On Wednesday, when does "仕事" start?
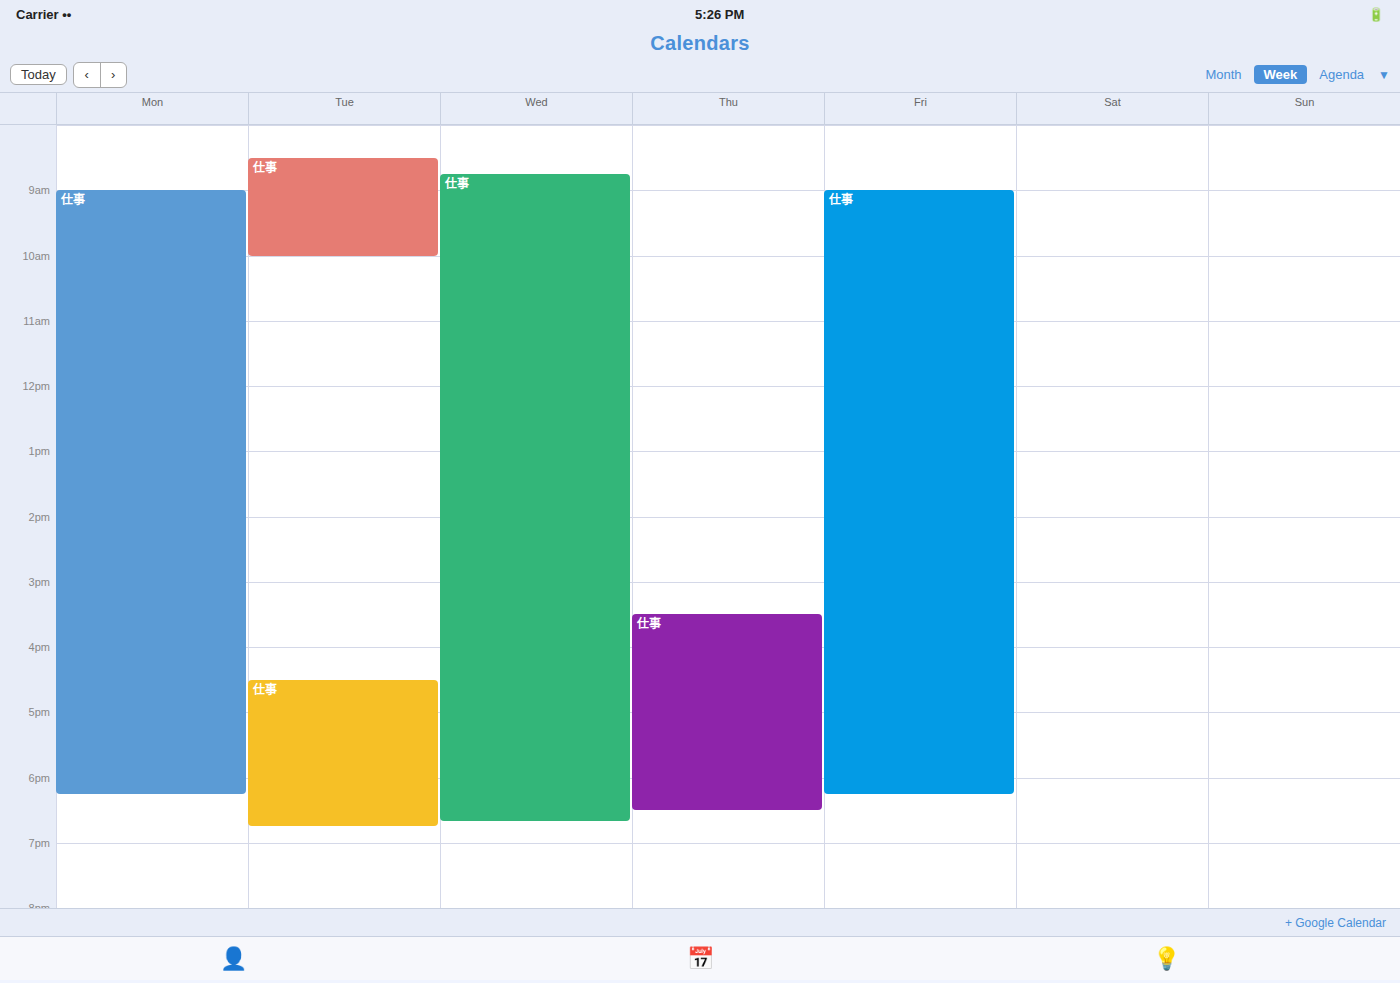
08:45